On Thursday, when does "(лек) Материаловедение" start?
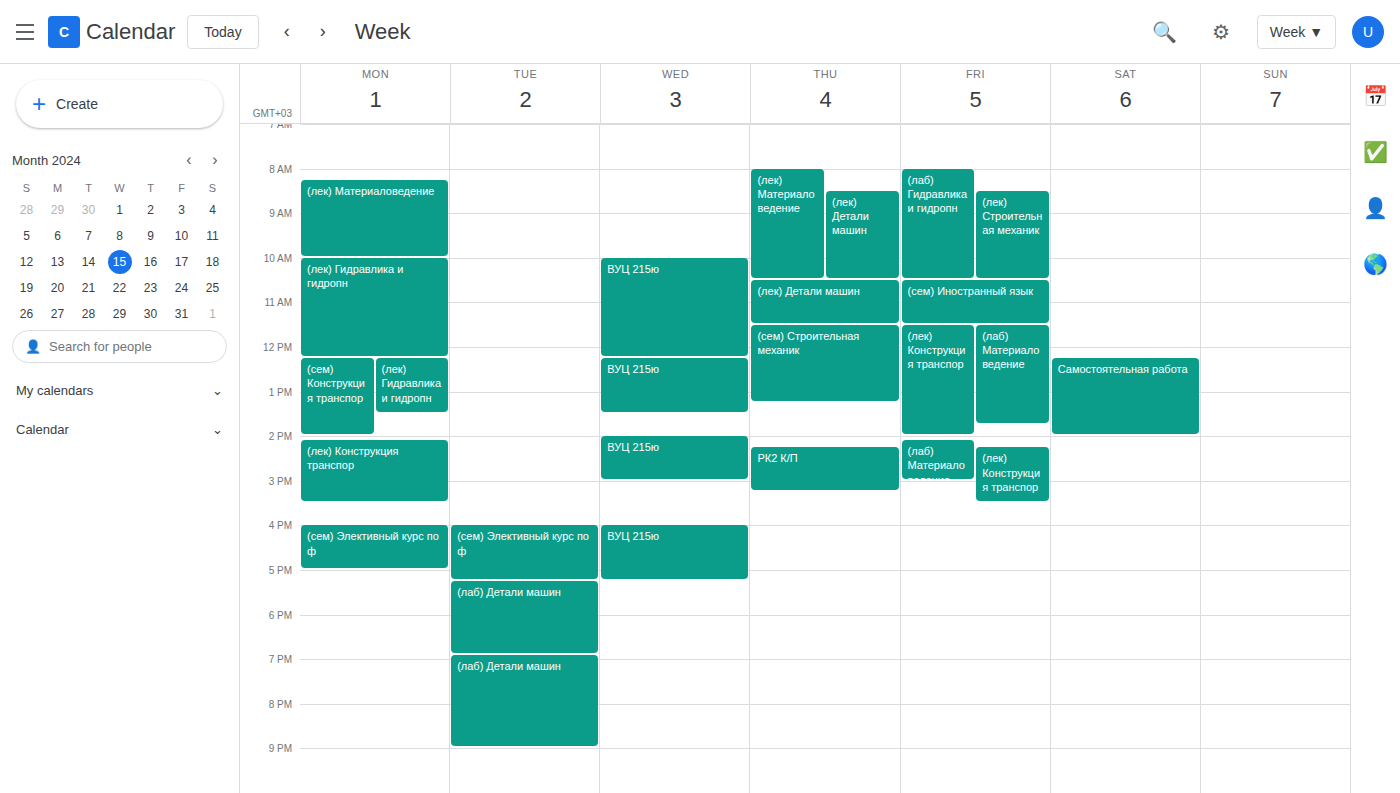
8:00 AM